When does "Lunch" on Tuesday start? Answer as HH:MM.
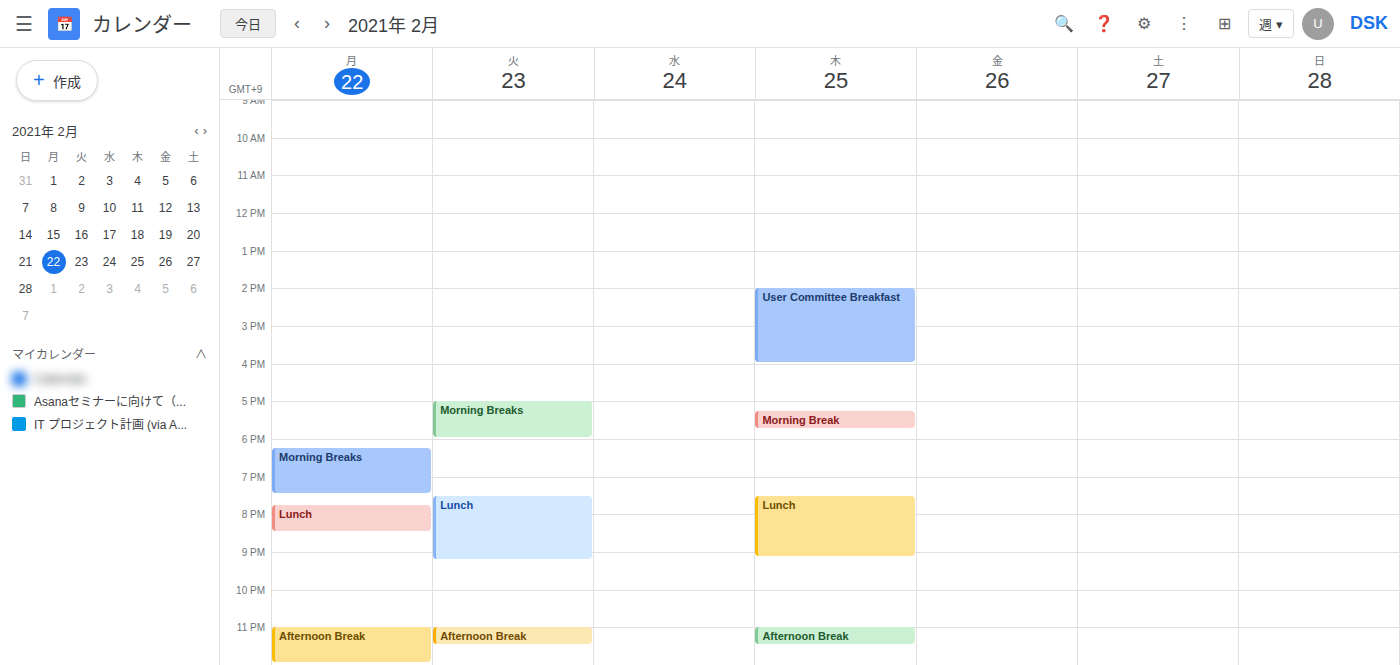
19:30